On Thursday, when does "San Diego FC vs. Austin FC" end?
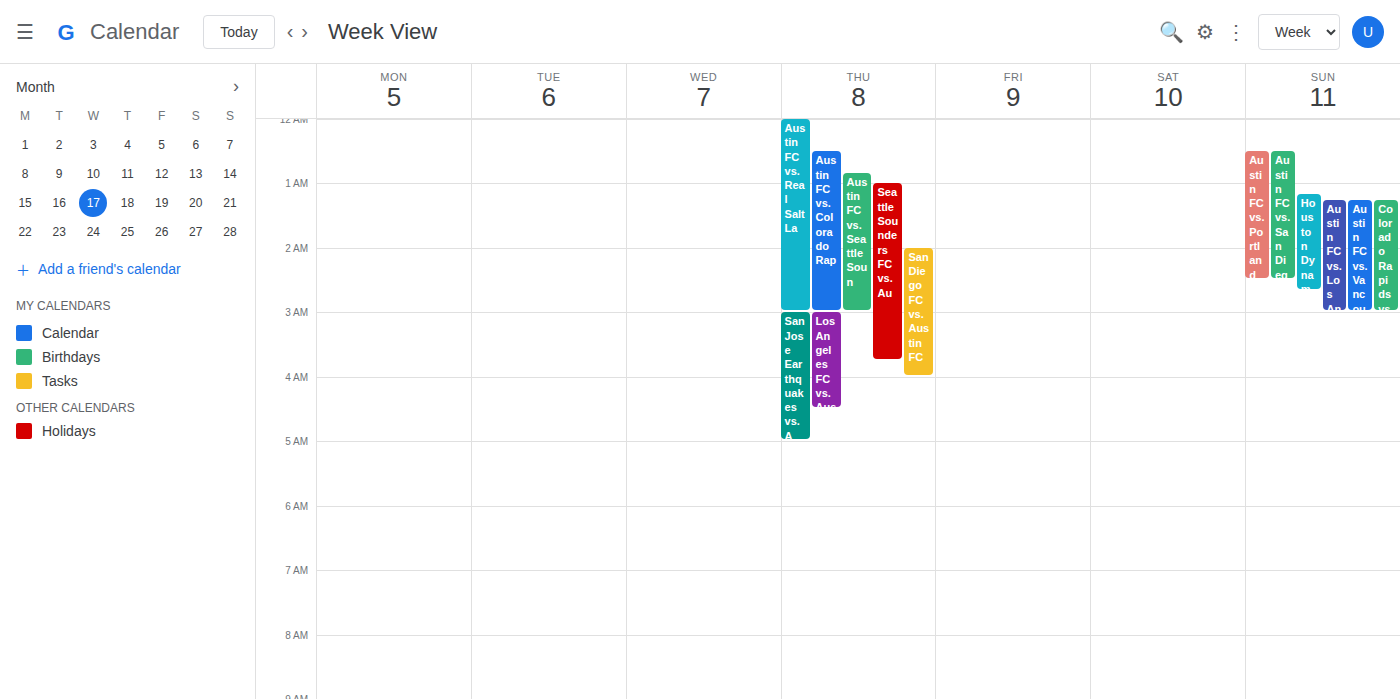
4:00 AM